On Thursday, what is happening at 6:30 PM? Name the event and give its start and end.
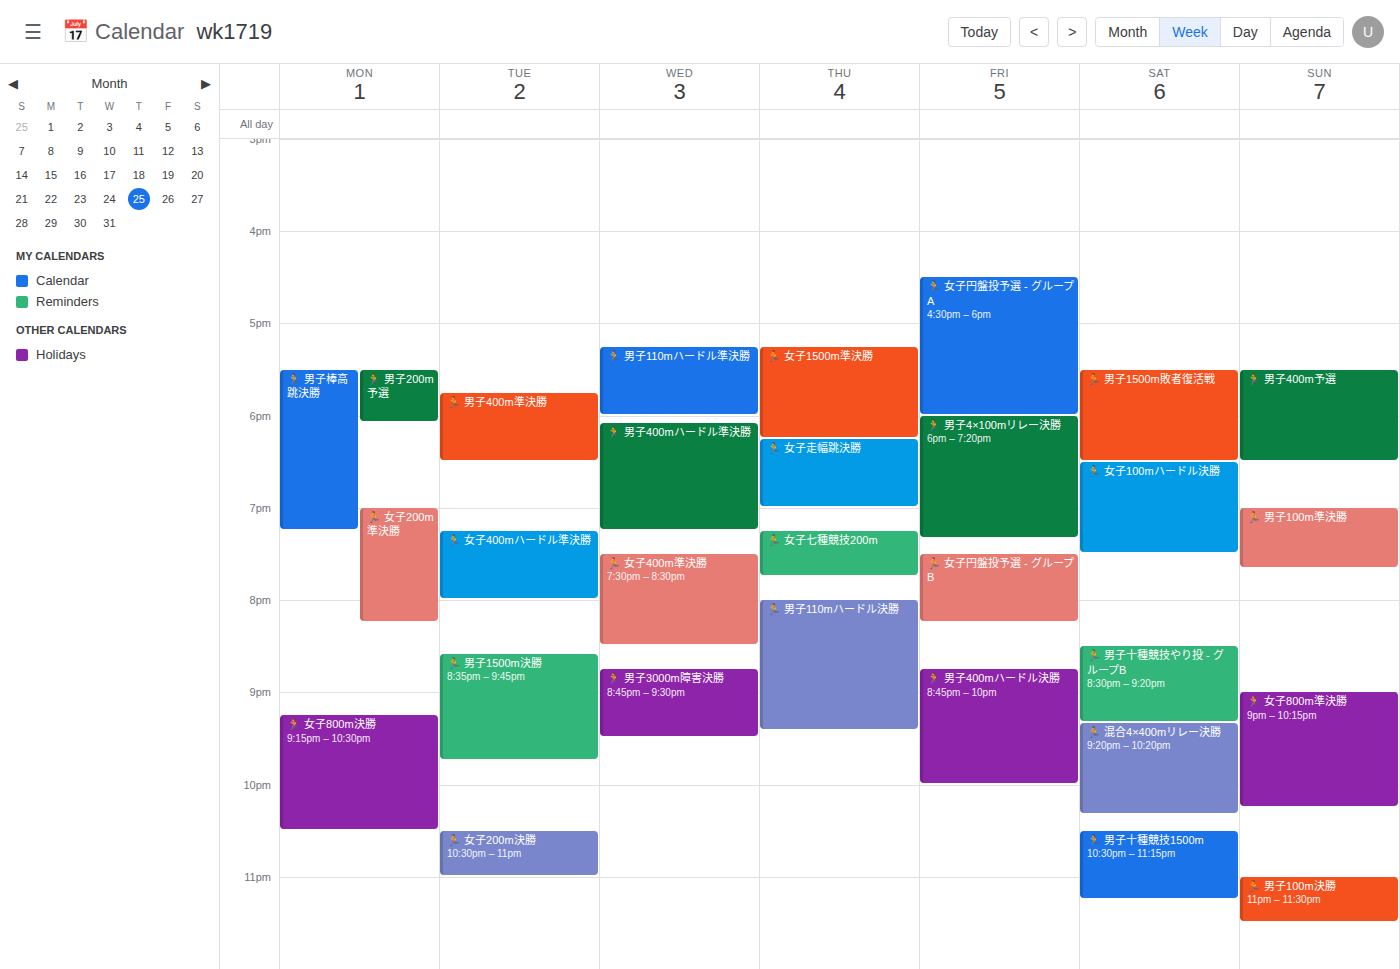
"🏃 女子走幅跳決勝", 6:15 PM to 7:00 PM